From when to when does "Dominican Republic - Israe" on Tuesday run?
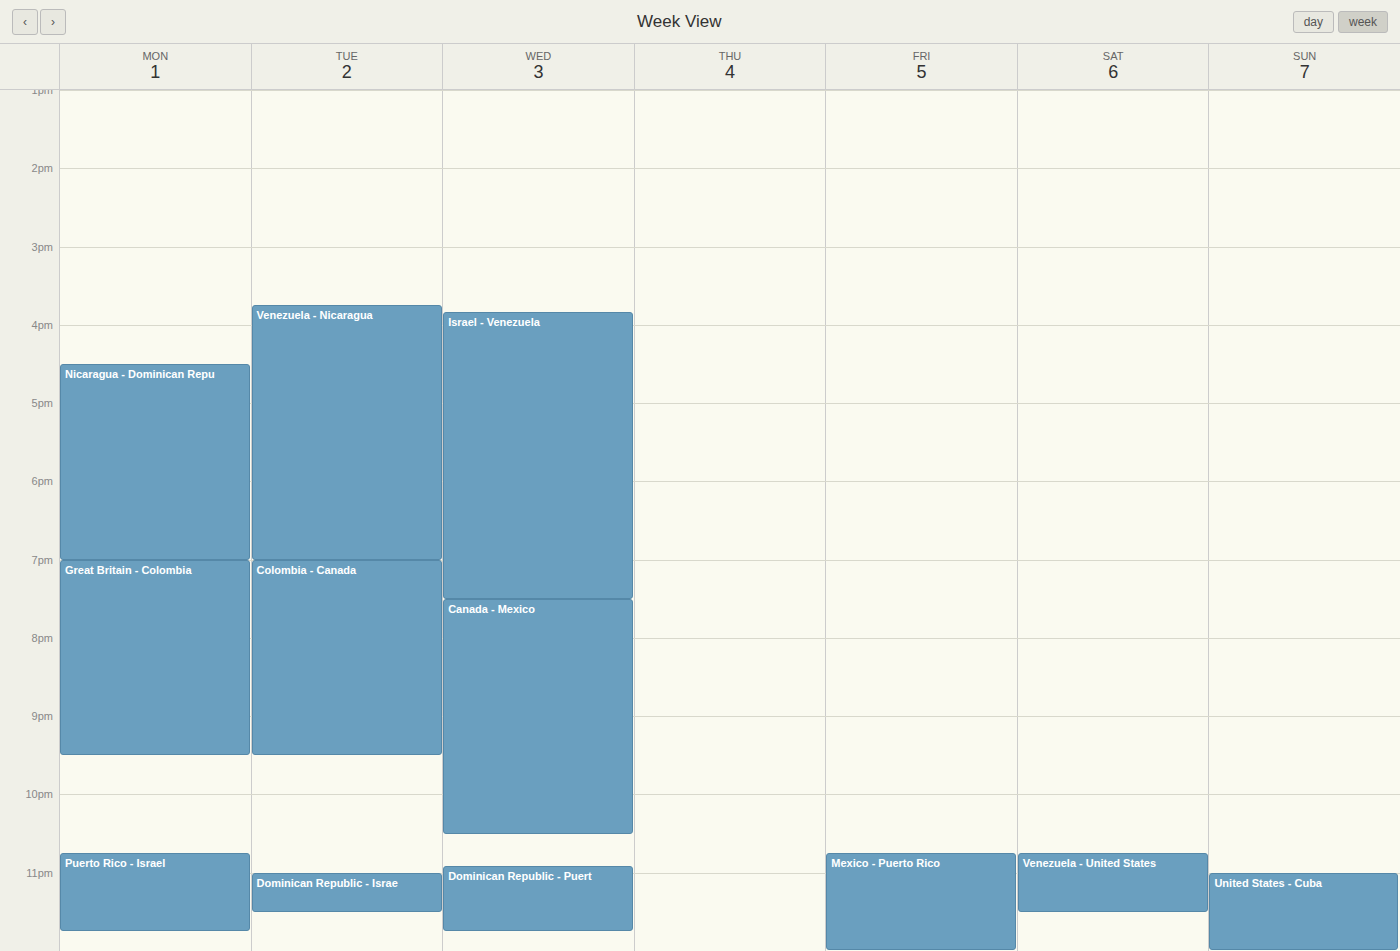
11:00 PM to 11:30 PM